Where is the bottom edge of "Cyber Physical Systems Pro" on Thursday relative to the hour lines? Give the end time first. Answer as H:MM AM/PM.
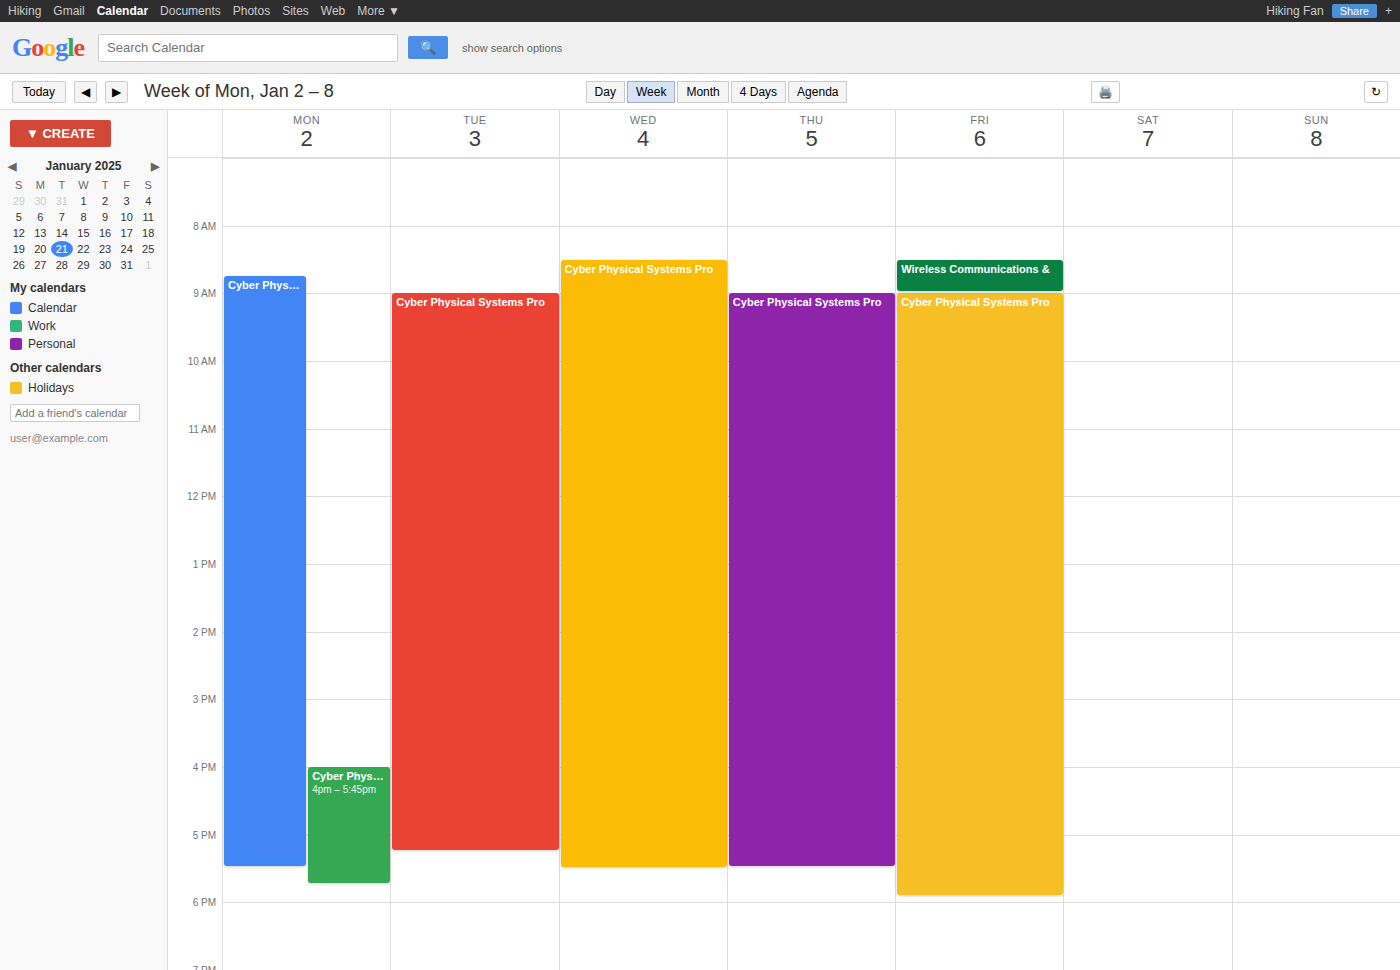
5:30 PM -- halfway between the 5 PM and 6 PM lines.